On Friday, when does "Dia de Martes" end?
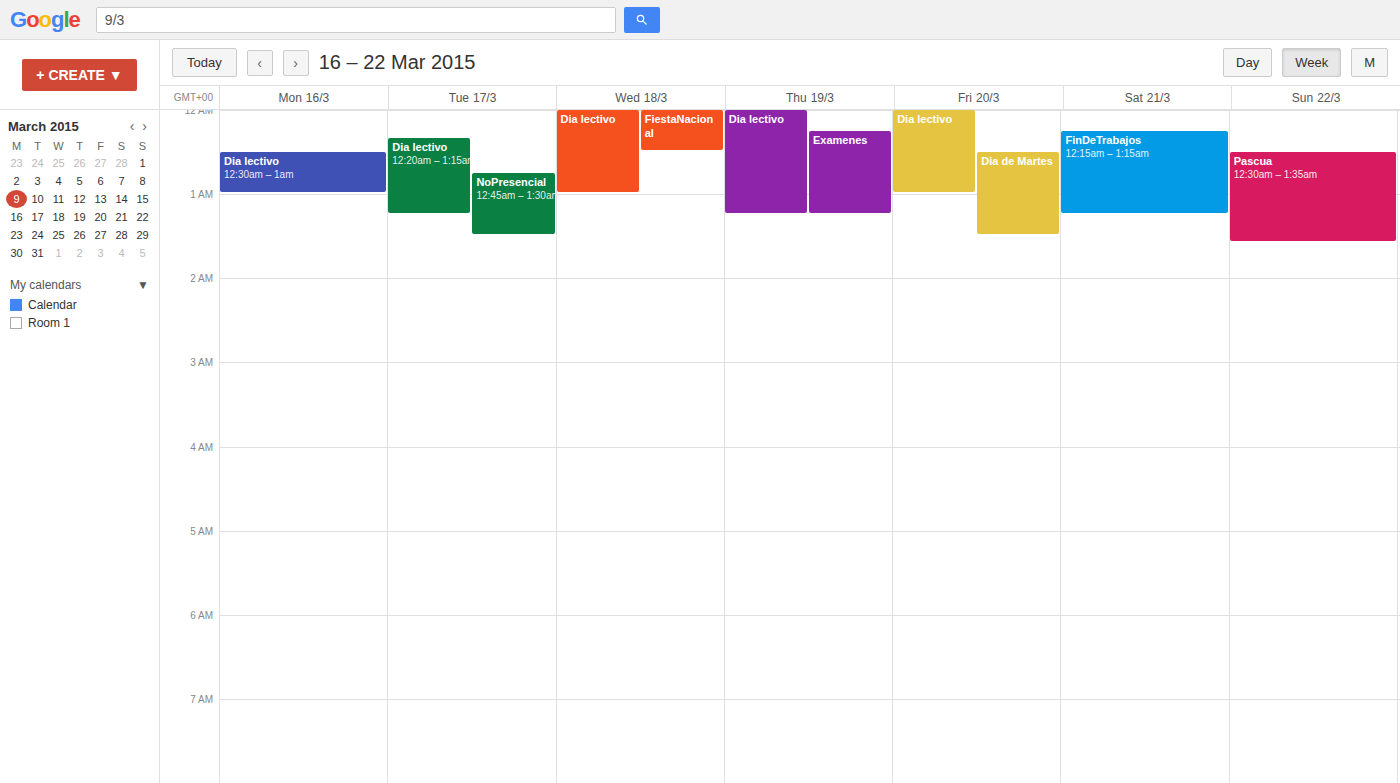
01:30